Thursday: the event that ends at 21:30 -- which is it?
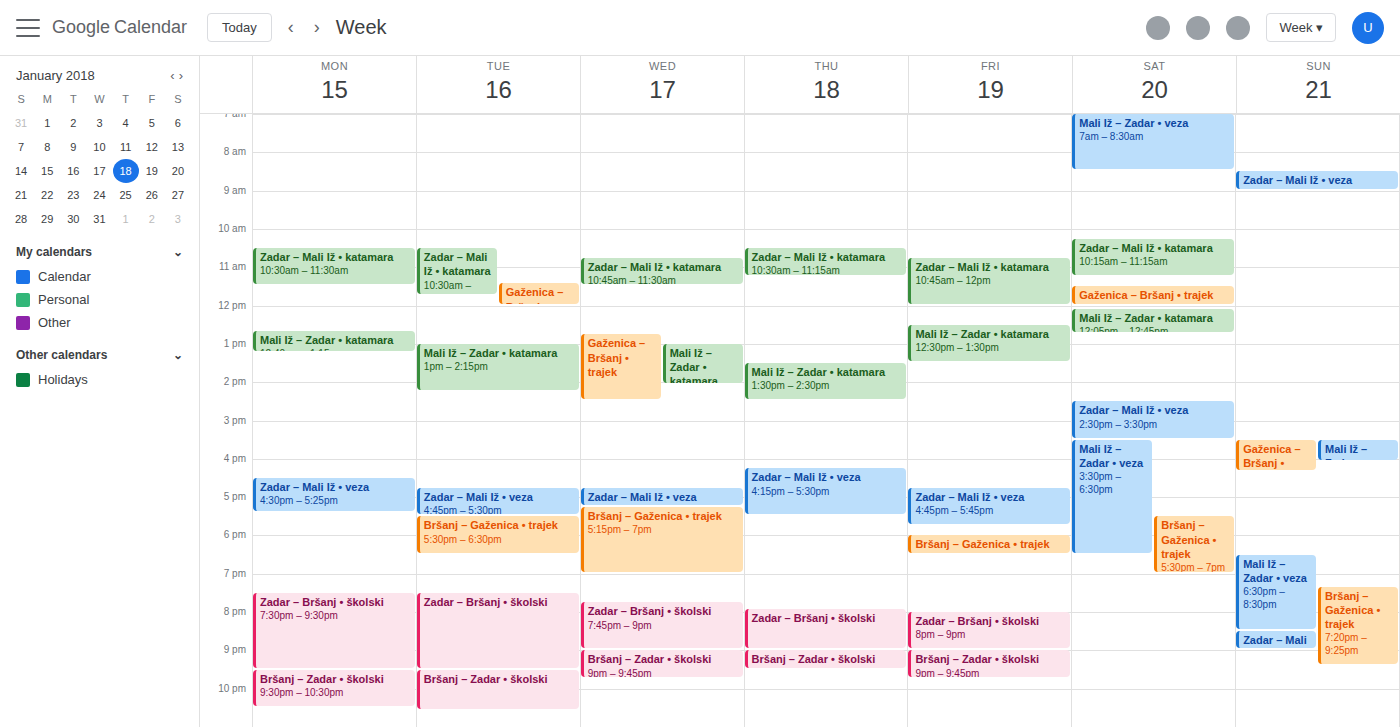
"Bršanj – Zadar • školski"